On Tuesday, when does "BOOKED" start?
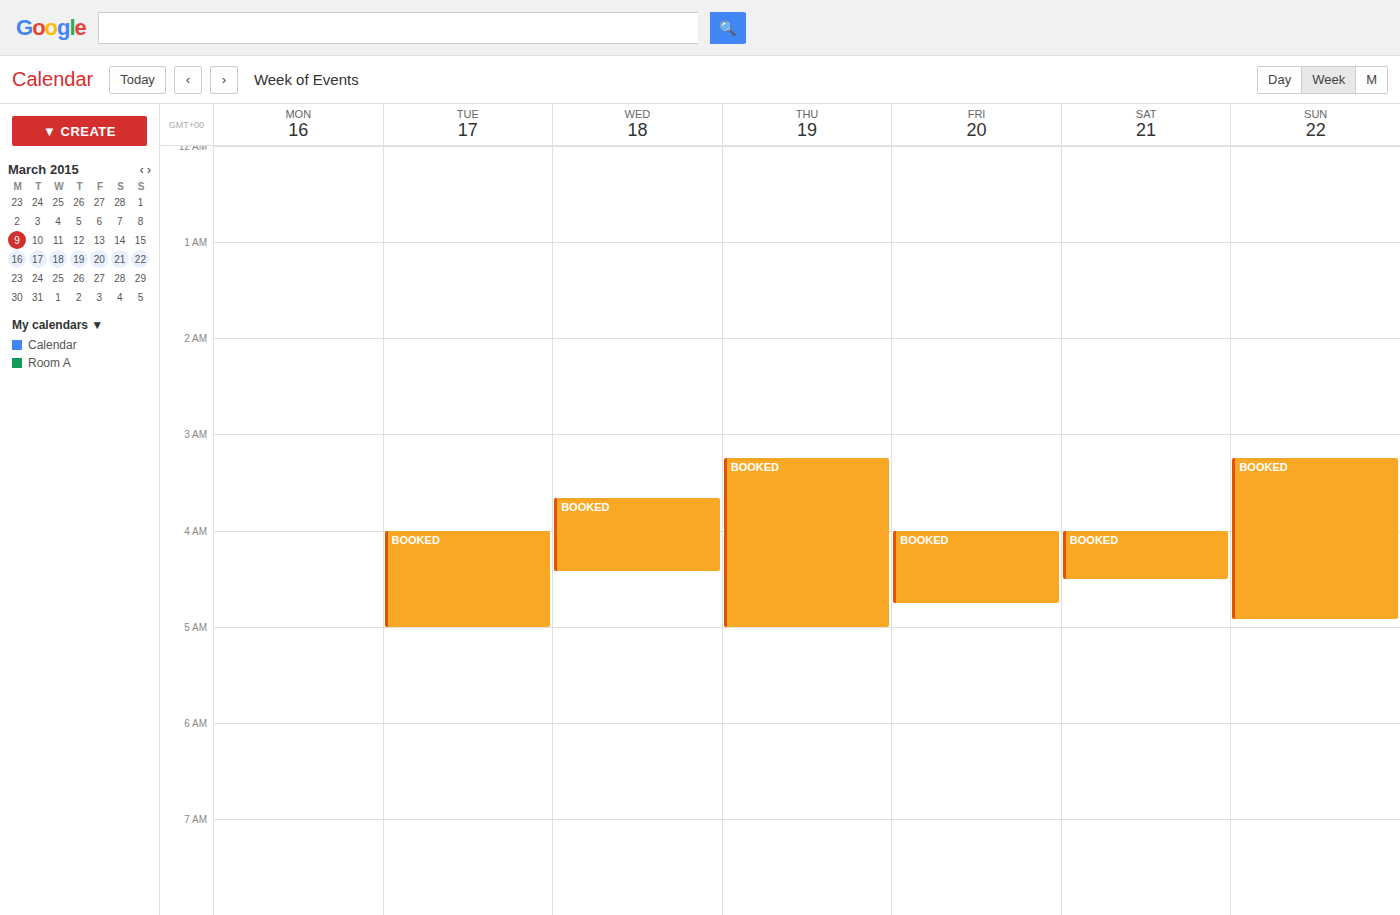
4:00 AM